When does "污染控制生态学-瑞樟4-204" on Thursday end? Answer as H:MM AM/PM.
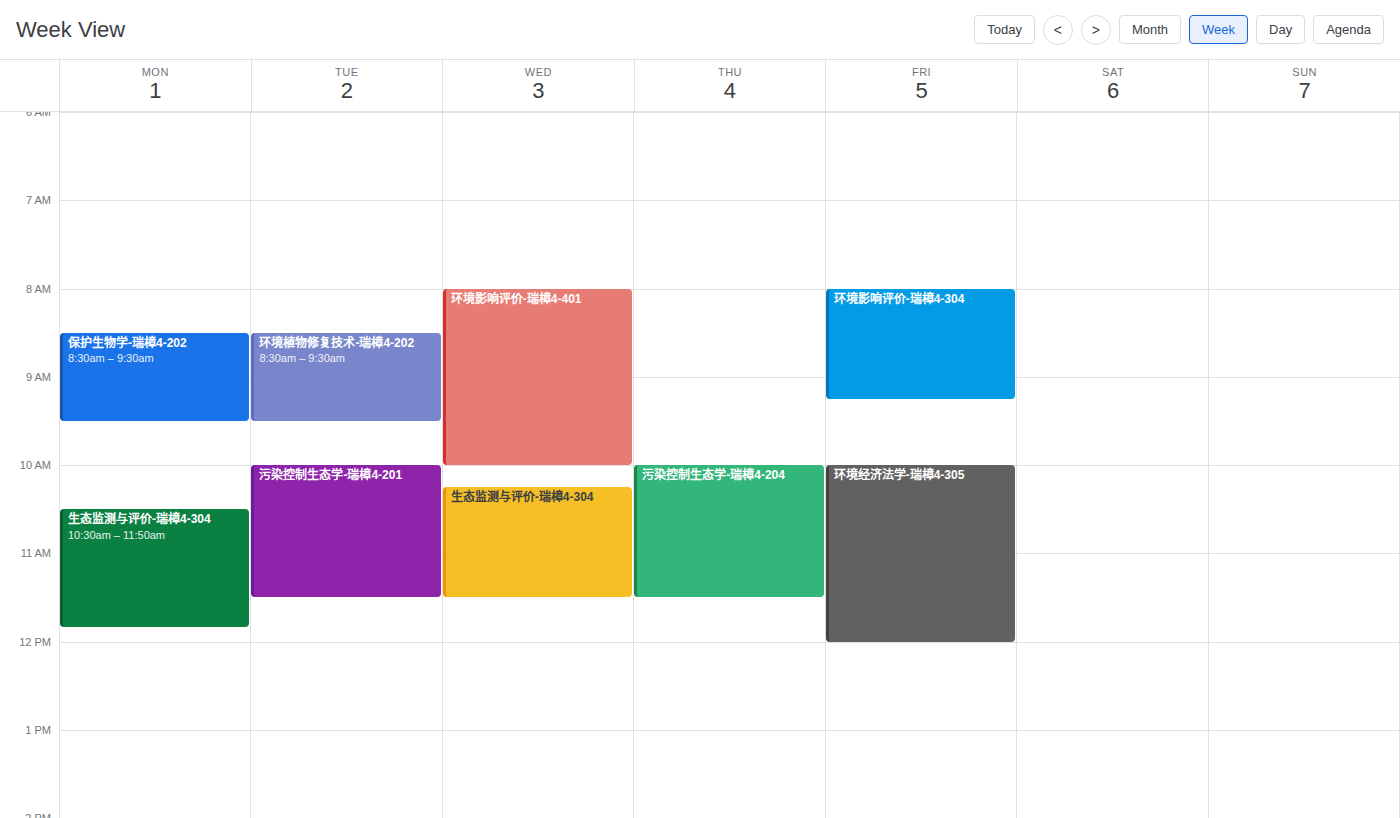
11:30 AM